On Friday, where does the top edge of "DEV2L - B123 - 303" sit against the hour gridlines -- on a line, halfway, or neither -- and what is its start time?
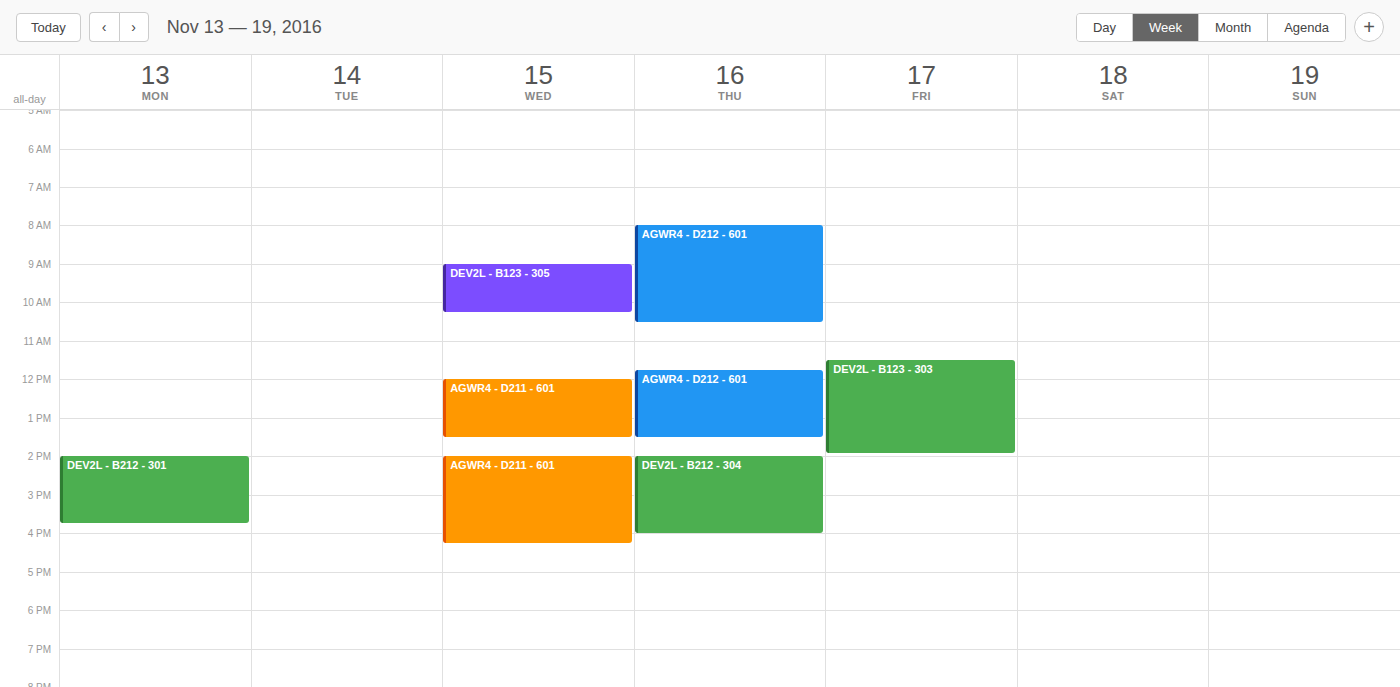
11:30 AM -- halfway between the 11 AM and 12 PM lines.